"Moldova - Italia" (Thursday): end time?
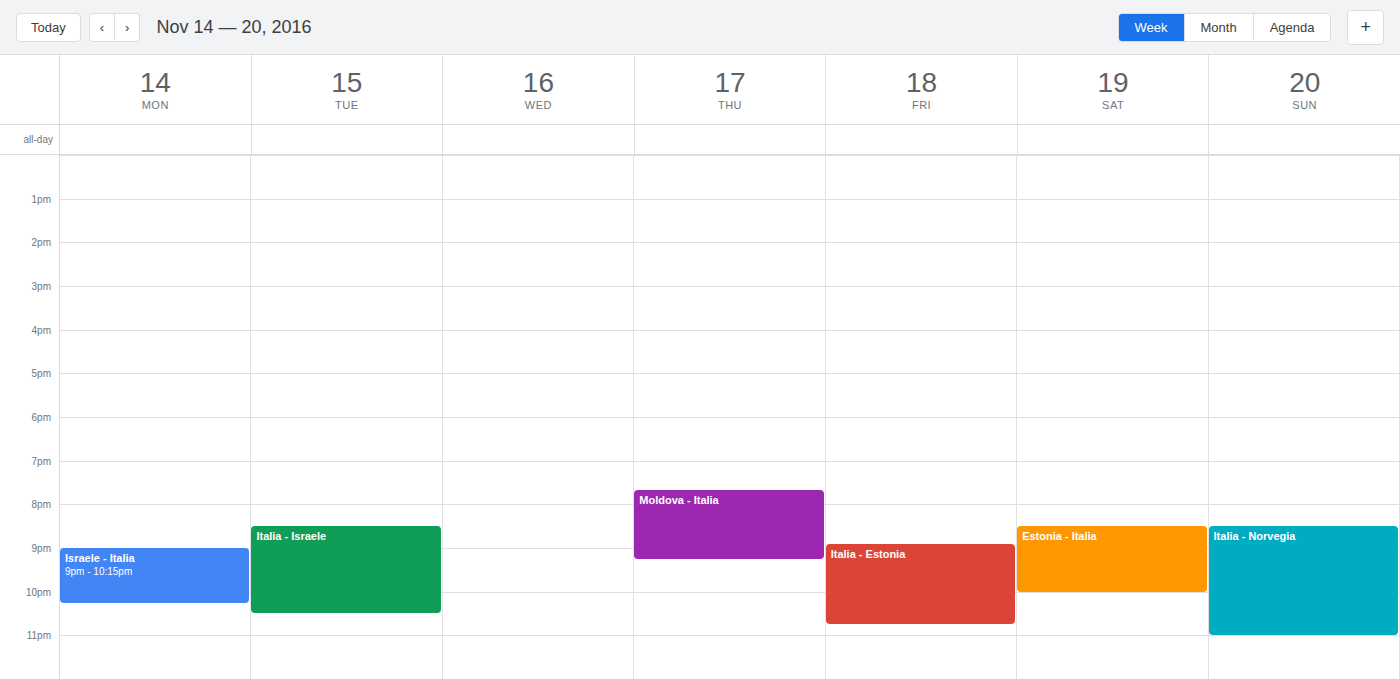
9:15 PM